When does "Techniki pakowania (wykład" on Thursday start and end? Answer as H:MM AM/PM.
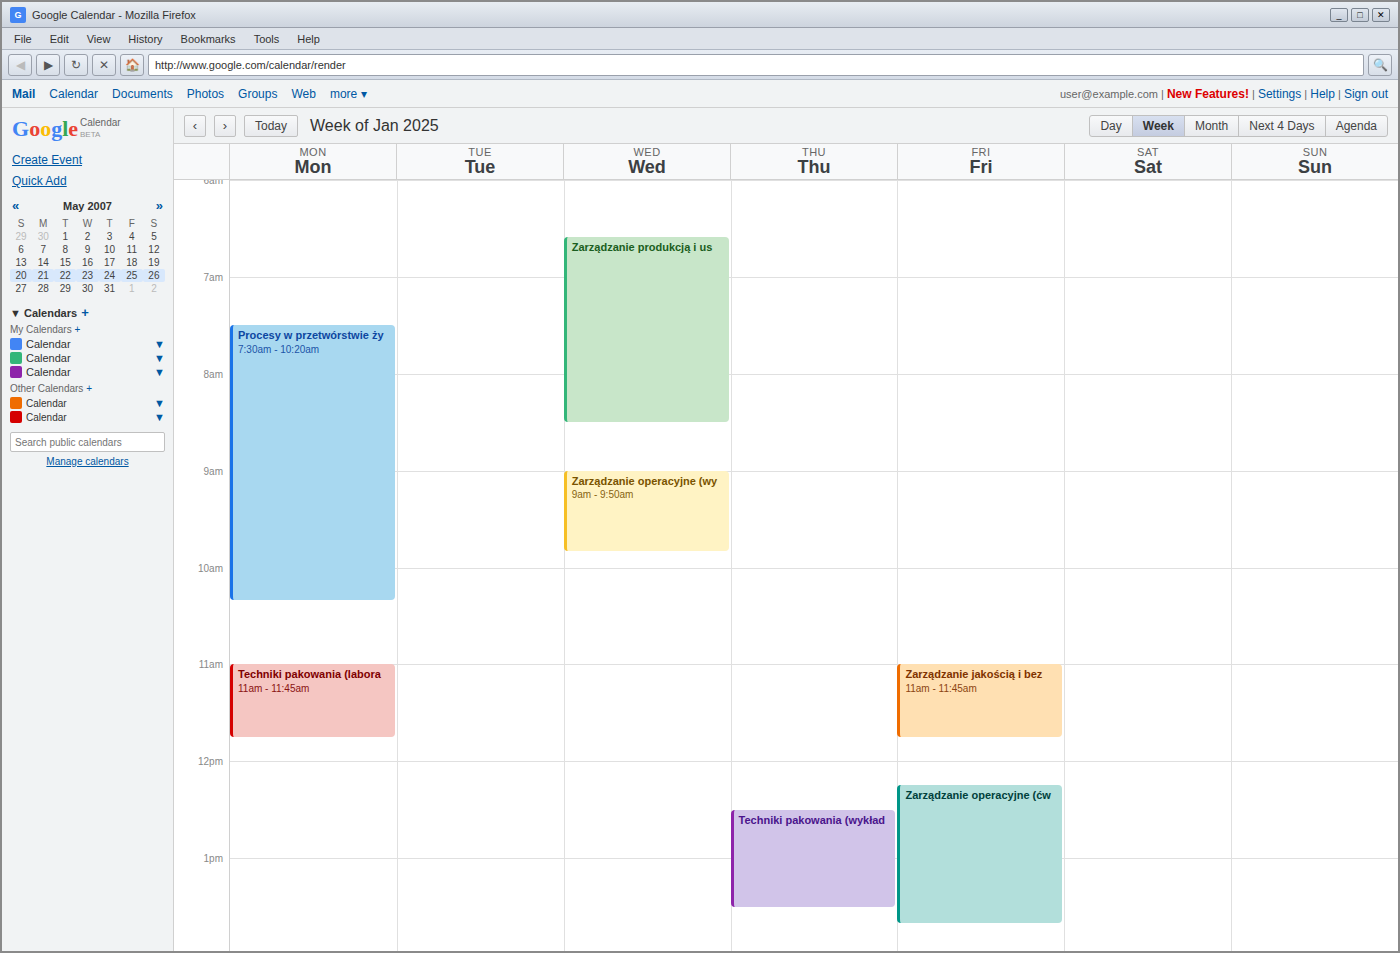
12:30 PM to 1:30 PM